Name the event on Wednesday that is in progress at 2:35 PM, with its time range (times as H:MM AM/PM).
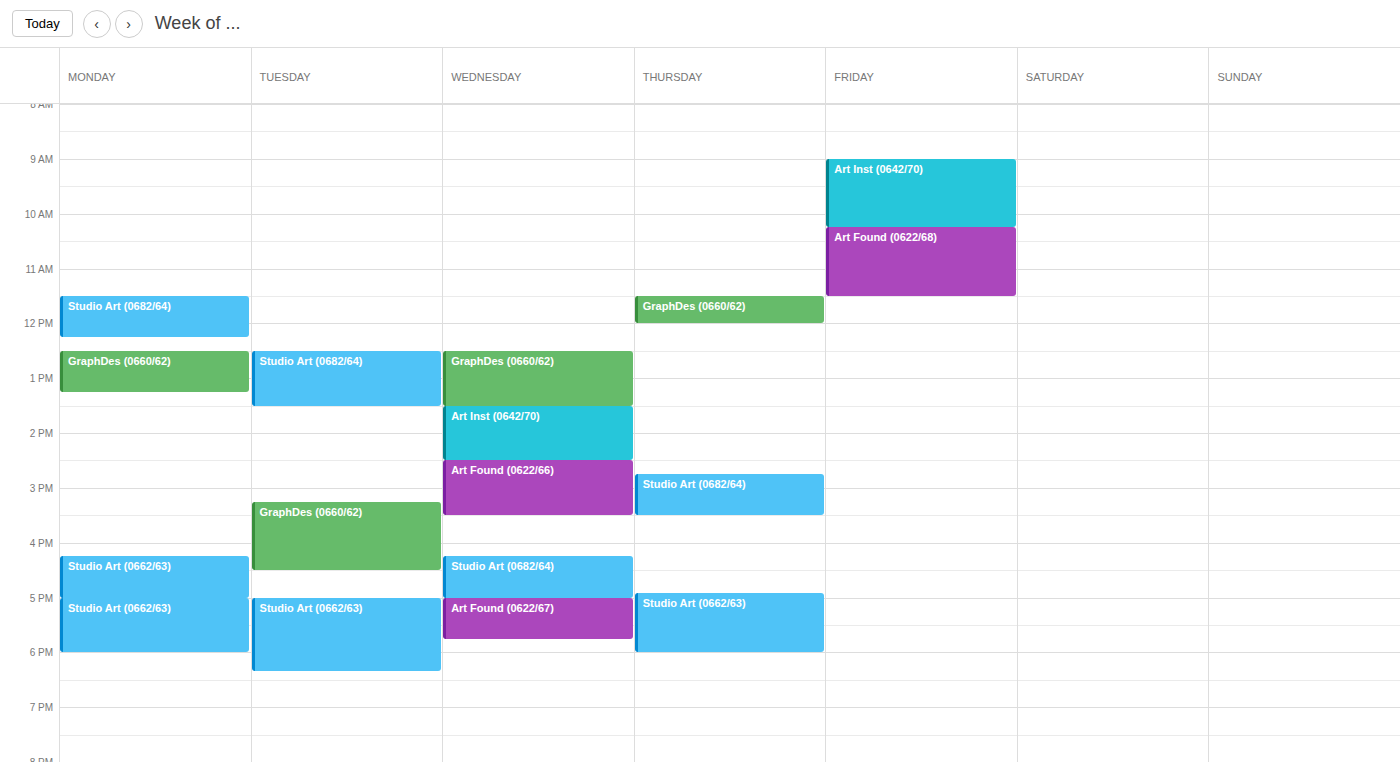
"Art Found (0622/66)", 2:30 PM to 3:30 PM